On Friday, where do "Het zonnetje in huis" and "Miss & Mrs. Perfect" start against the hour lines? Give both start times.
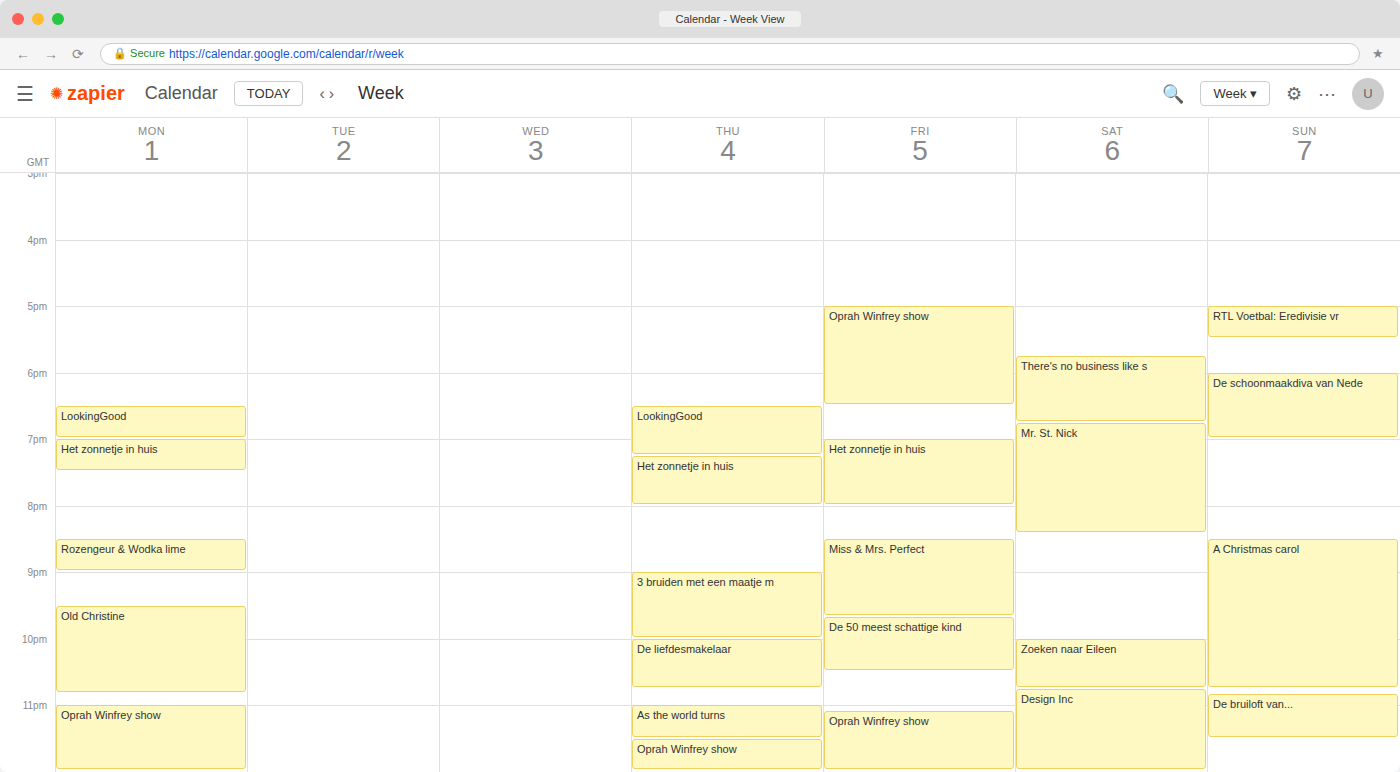
"Het zonnetje in huis": 7:00 PM, exactly on the 7 PM line. "Miss & Mrs. Perfect": 8:30 PM, halfway between the 8 PM and 9 PM lines.